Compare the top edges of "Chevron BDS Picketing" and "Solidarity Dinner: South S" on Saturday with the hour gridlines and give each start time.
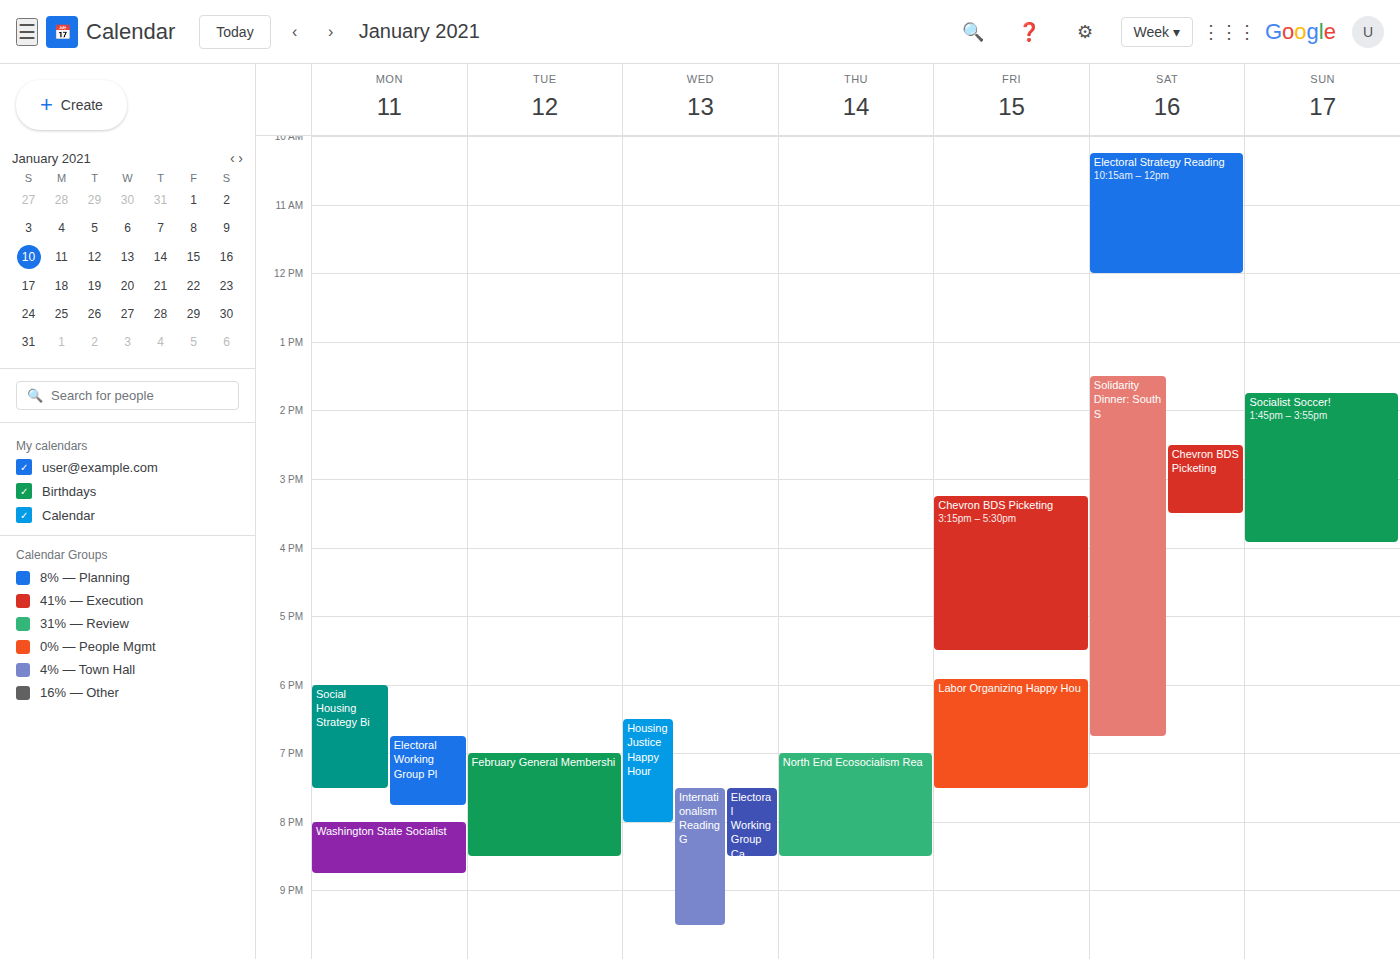
"Chevron BDS Picketing": 2:30 PM, halfway between the 2 PM and 3 PM lines. "Solidarity Dinner: South S": 1:30 PM, halfway between the 1 PM and 2 PM lines.